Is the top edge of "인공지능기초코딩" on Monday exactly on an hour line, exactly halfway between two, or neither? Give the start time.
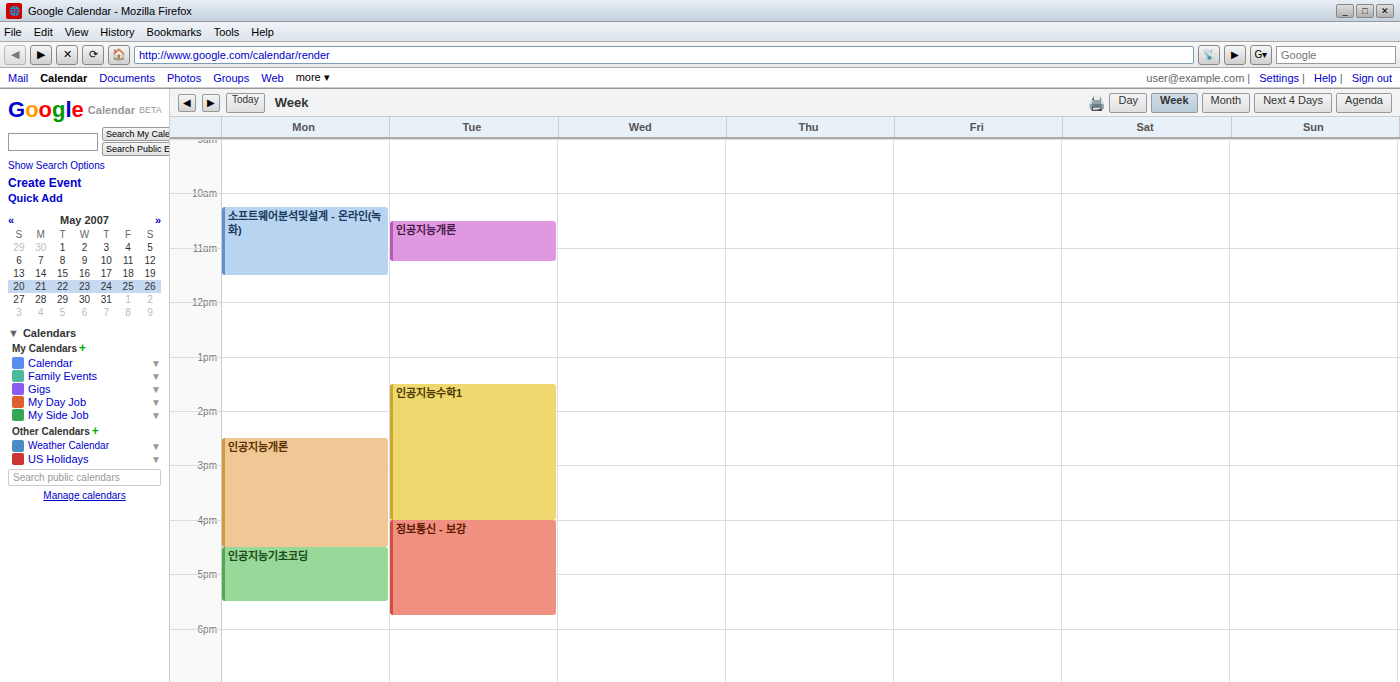
4:30 PM -- halfway between the 4 PM and 5 PM lines.